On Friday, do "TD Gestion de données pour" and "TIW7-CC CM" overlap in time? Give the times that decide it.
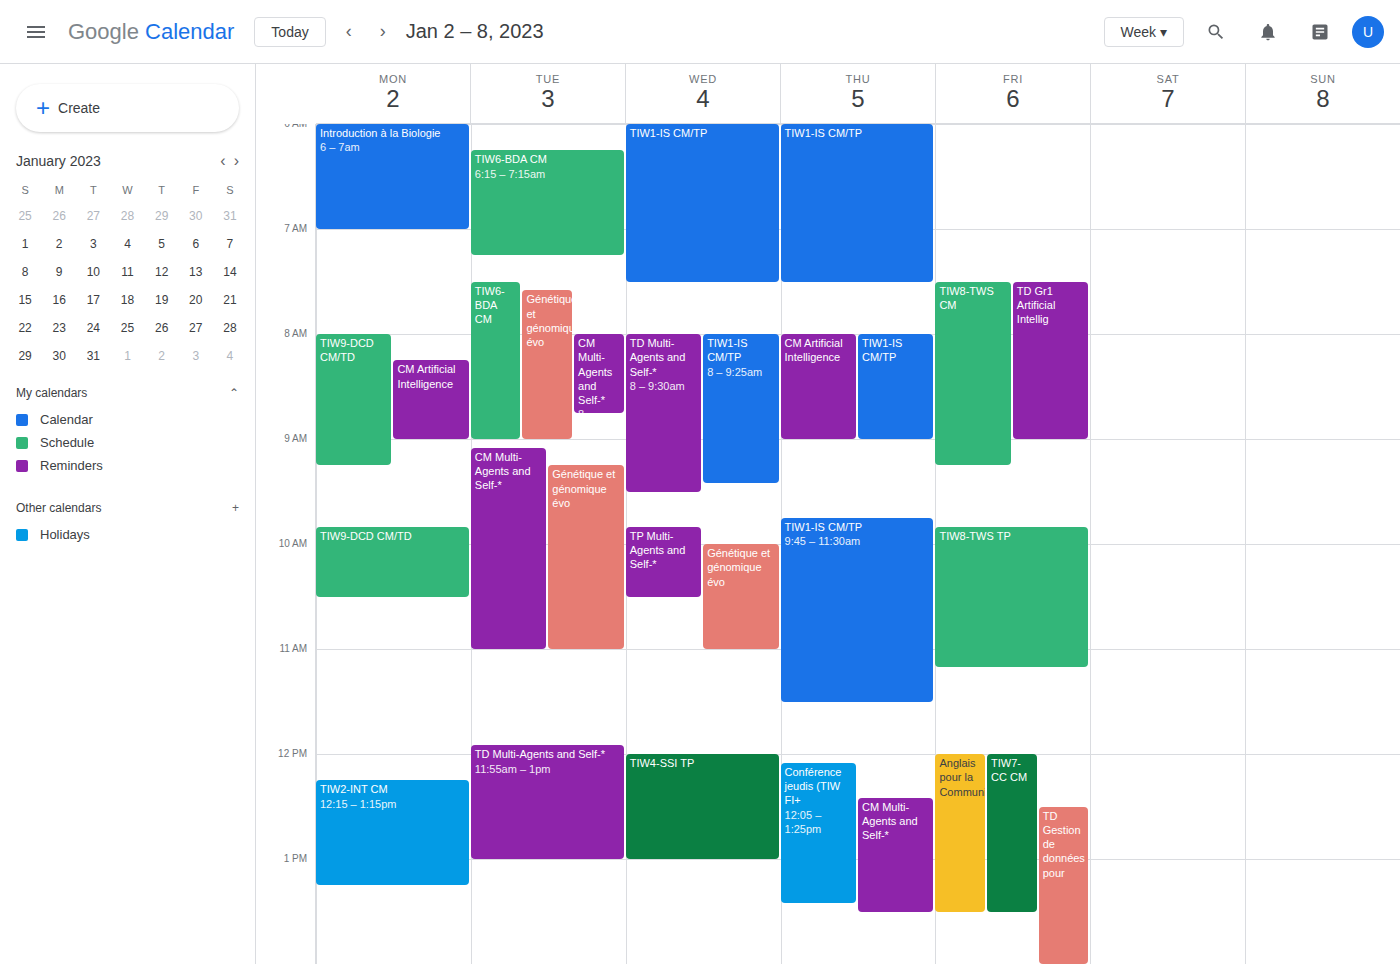
"TD Gestion de données pour" starts at 12:30 PM, before "TIW7-CC CM" ends at 1:30 PM -- they overlap.